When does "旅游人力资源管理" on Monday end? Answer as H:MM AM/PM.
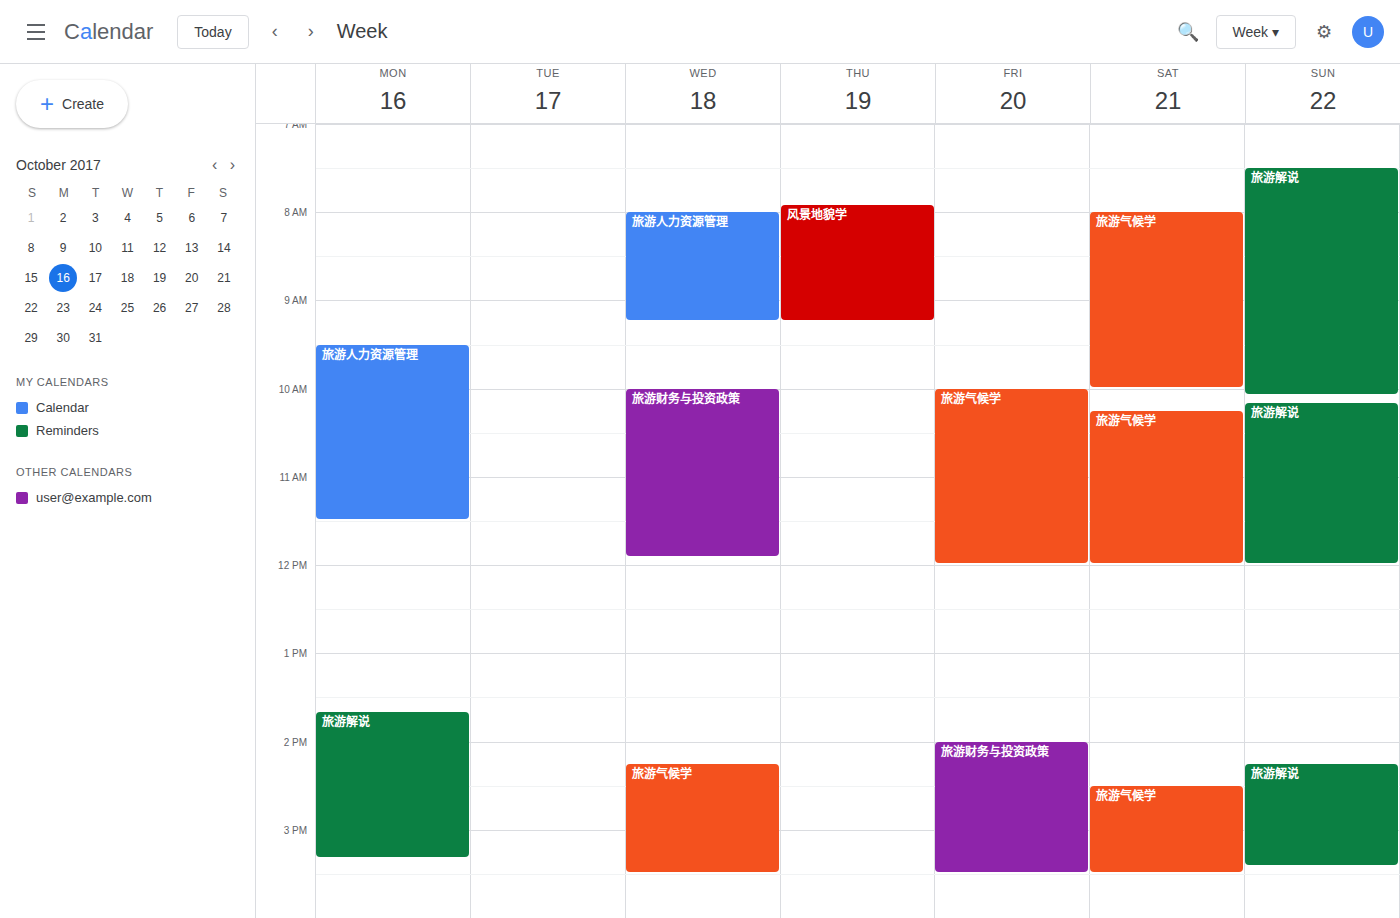
11:30 AM